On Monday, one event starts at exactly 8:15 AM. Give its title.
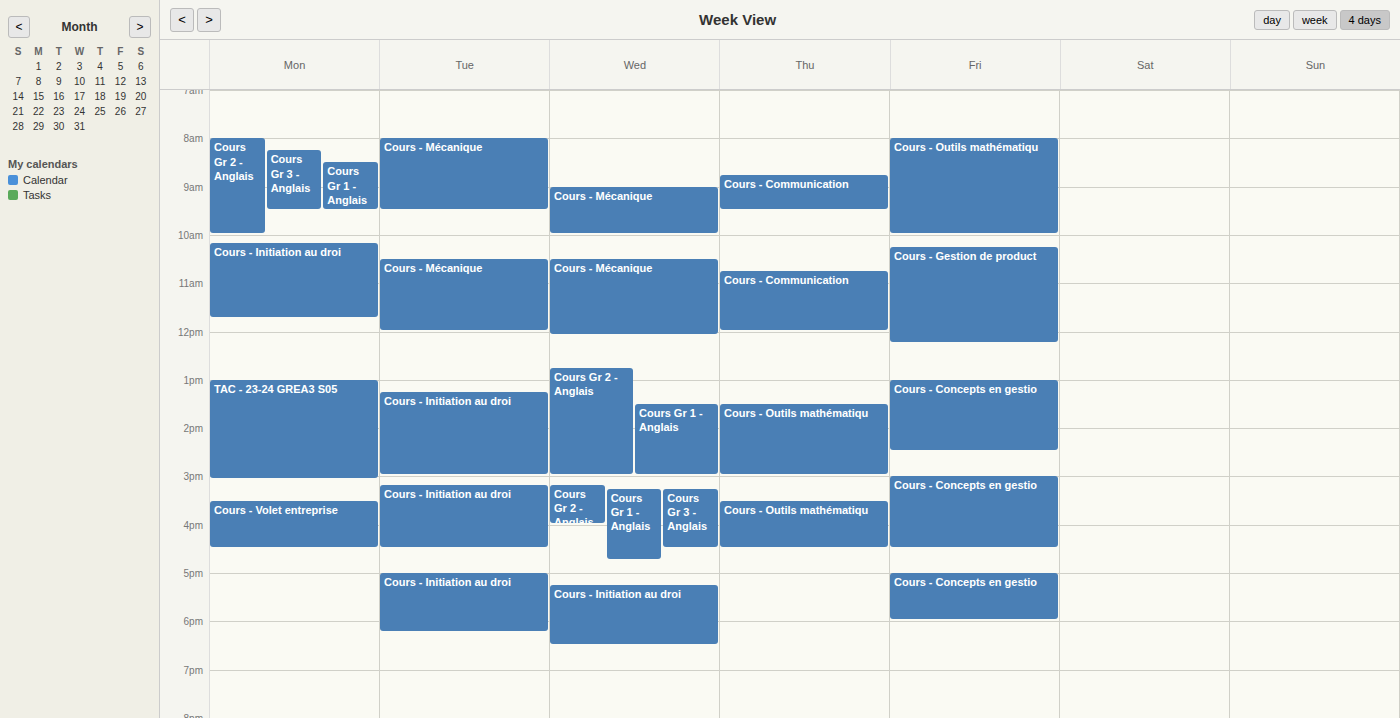
"Cours Gr 3 - Anglais"